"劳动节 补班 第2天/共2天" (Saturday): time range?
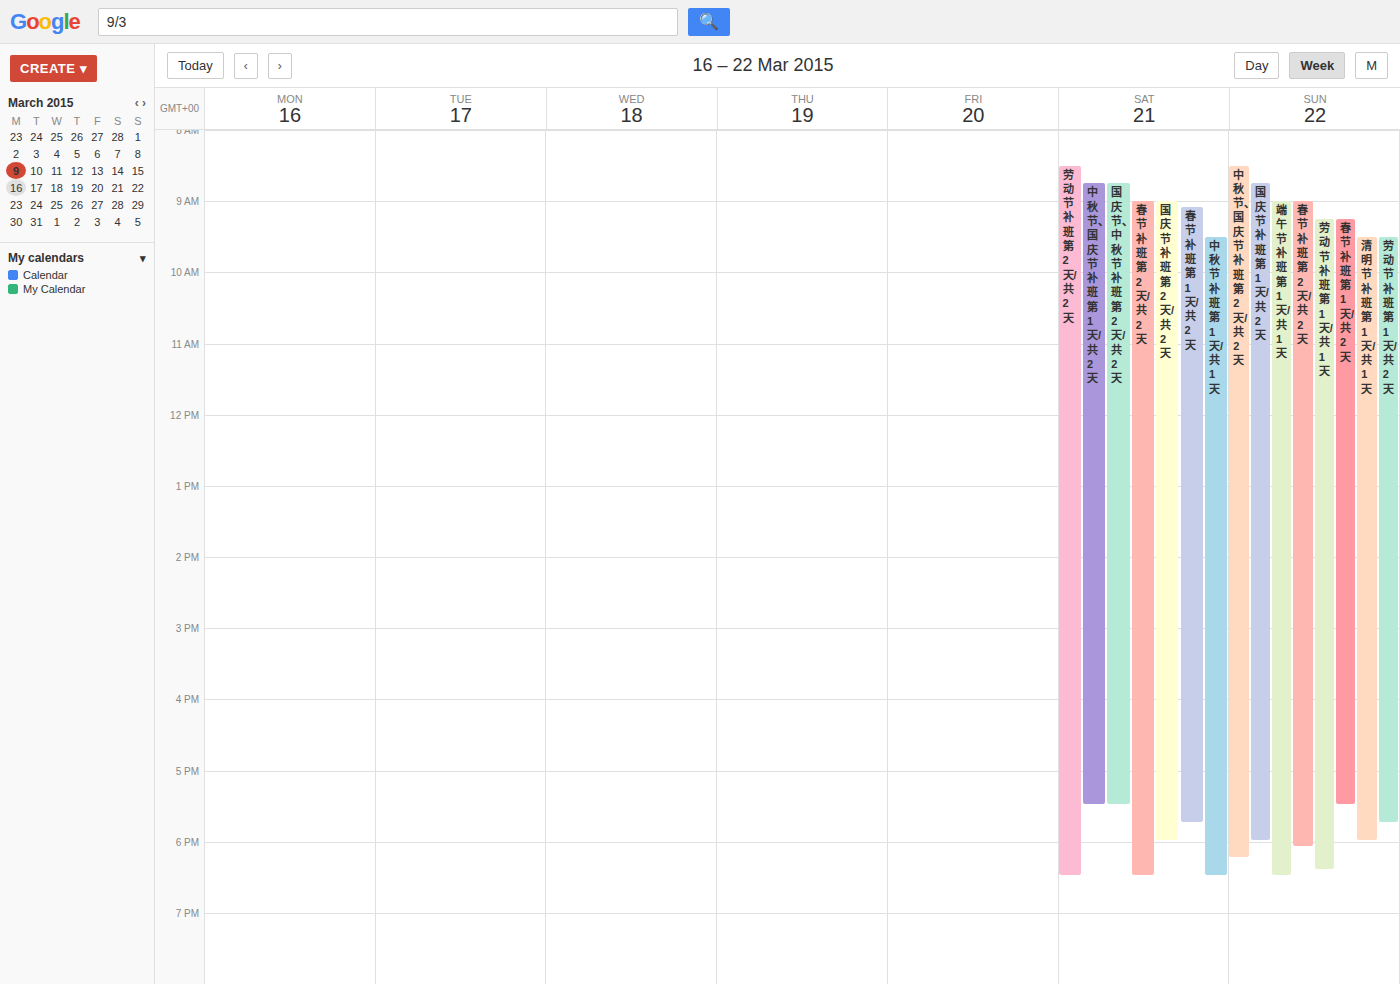
08:30 to 18:30